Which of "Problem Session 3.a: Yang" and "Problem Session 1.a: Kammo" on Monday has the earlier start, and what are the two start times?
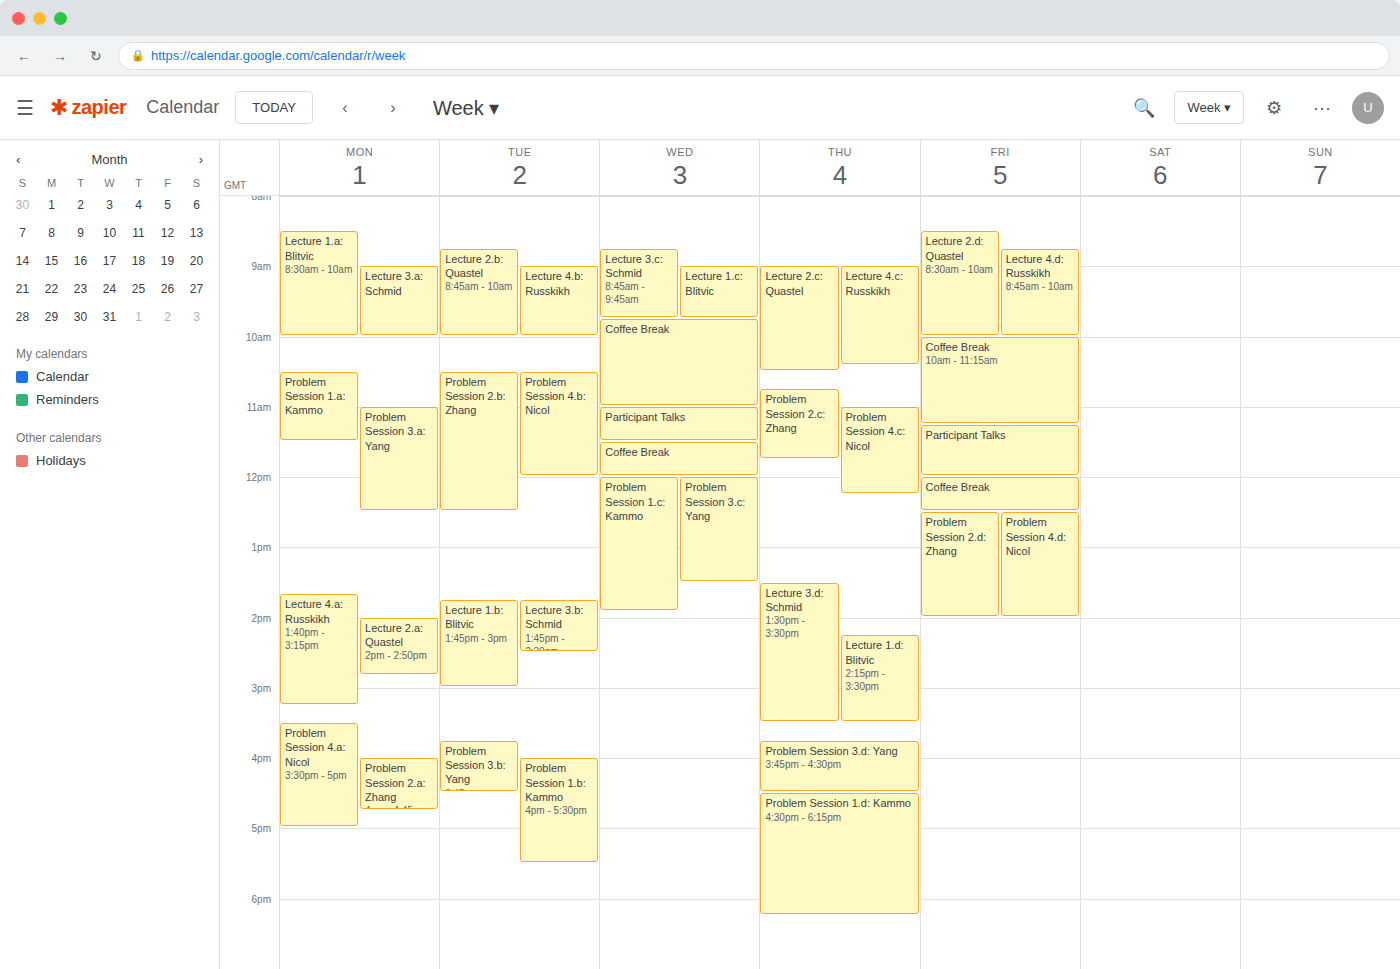
"Problem Session 1.a: Kammo" 10:30 AM; "Problem Session 3.a: Yang" 11:00 AM.